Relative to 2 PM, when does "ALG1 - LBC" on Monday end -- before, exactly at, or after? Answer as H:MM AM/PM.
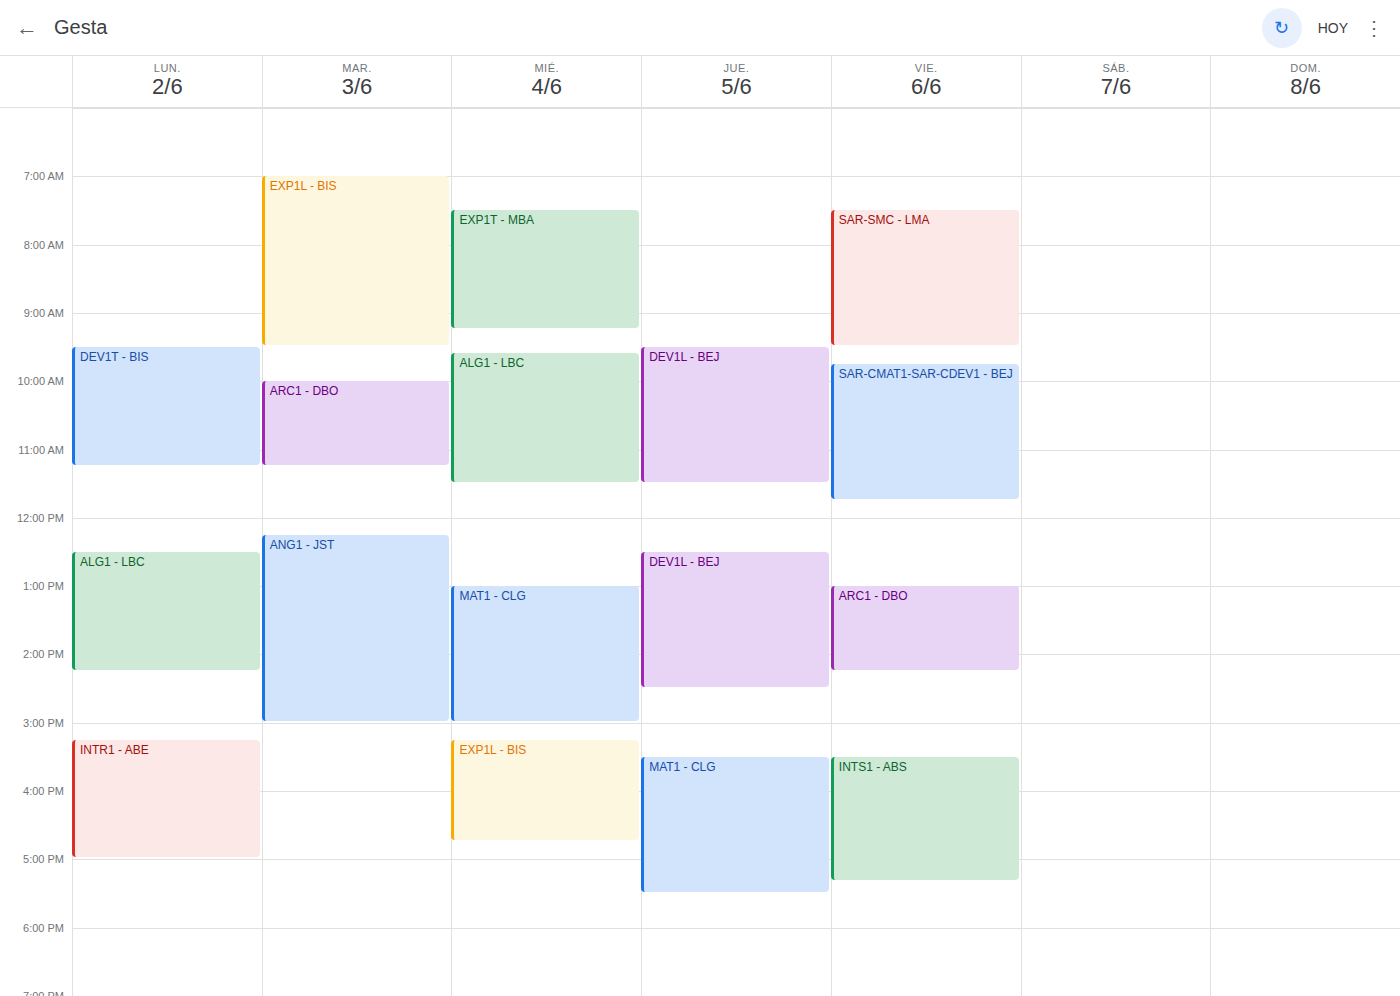
2:15 PM -- after 2 PM, 15 minutes below the 2 PM line.